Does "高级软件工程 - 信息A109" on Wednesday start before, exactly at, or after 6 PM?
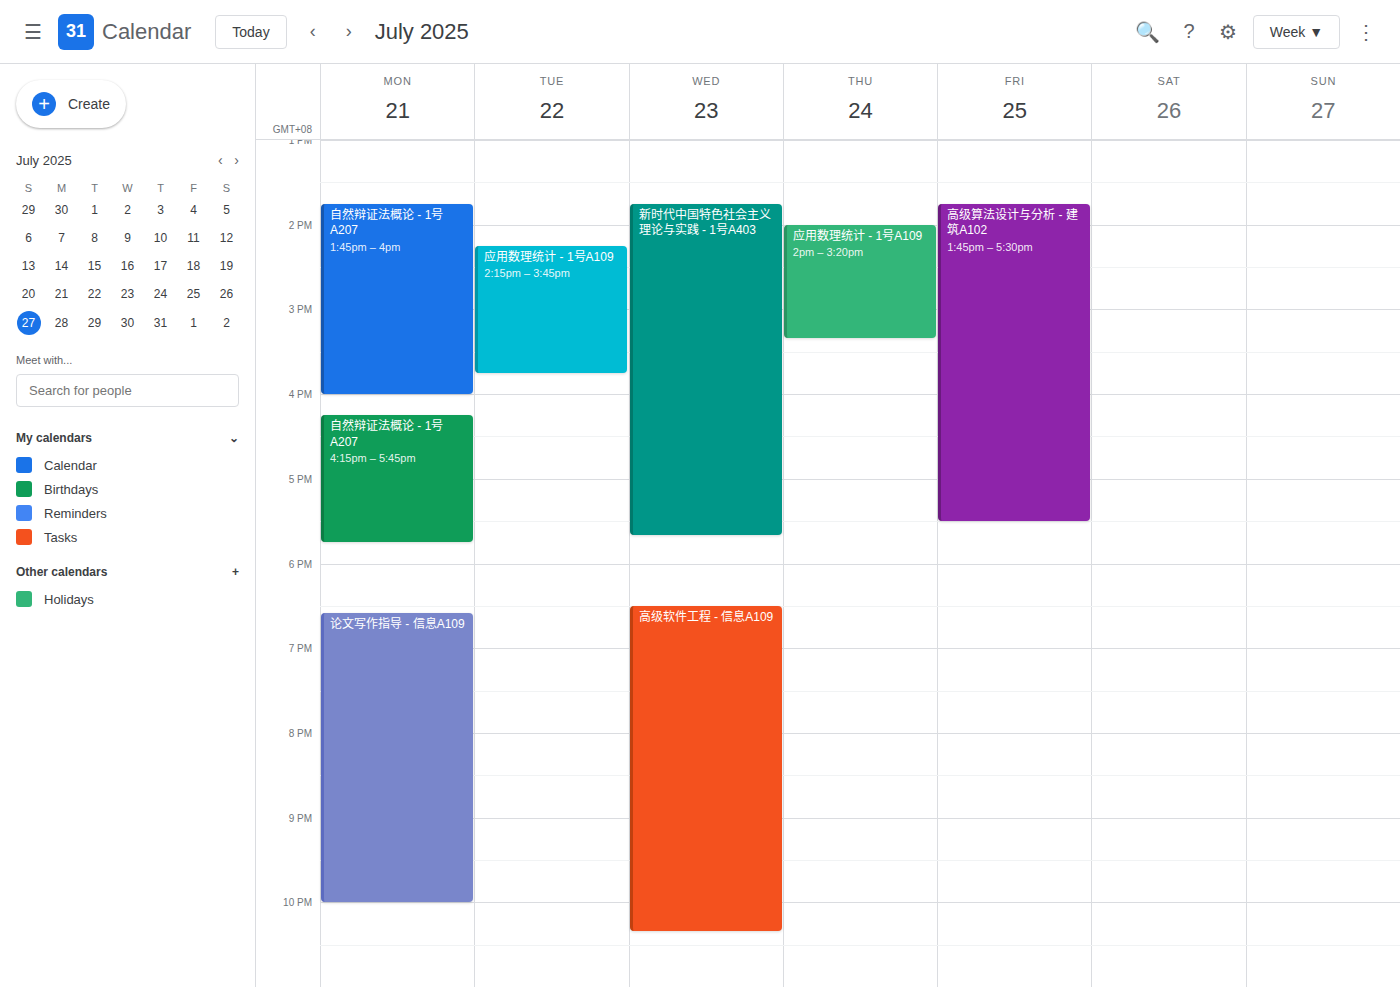
6:30 PM -- after 6 PM, 30 minutes below the 6 PM line.